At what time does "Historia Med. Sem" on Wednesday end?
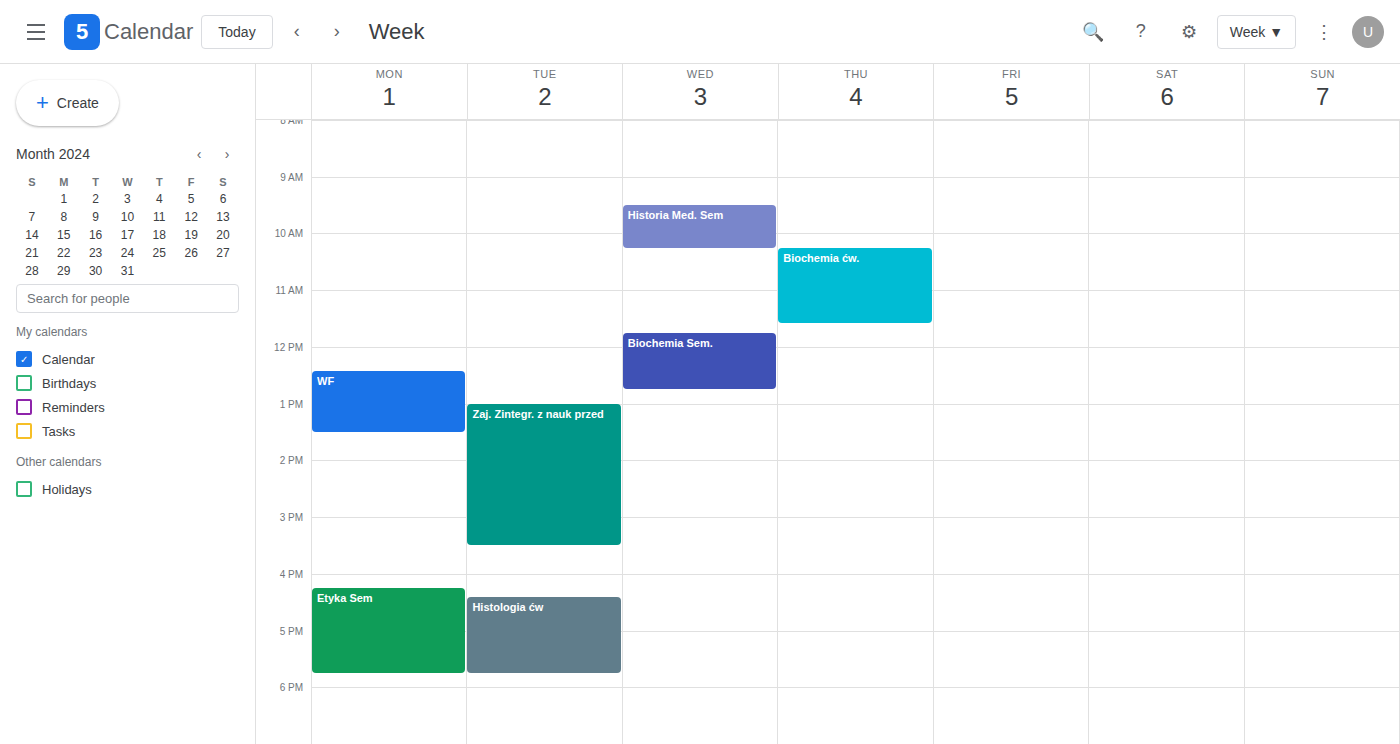
10:15 AM